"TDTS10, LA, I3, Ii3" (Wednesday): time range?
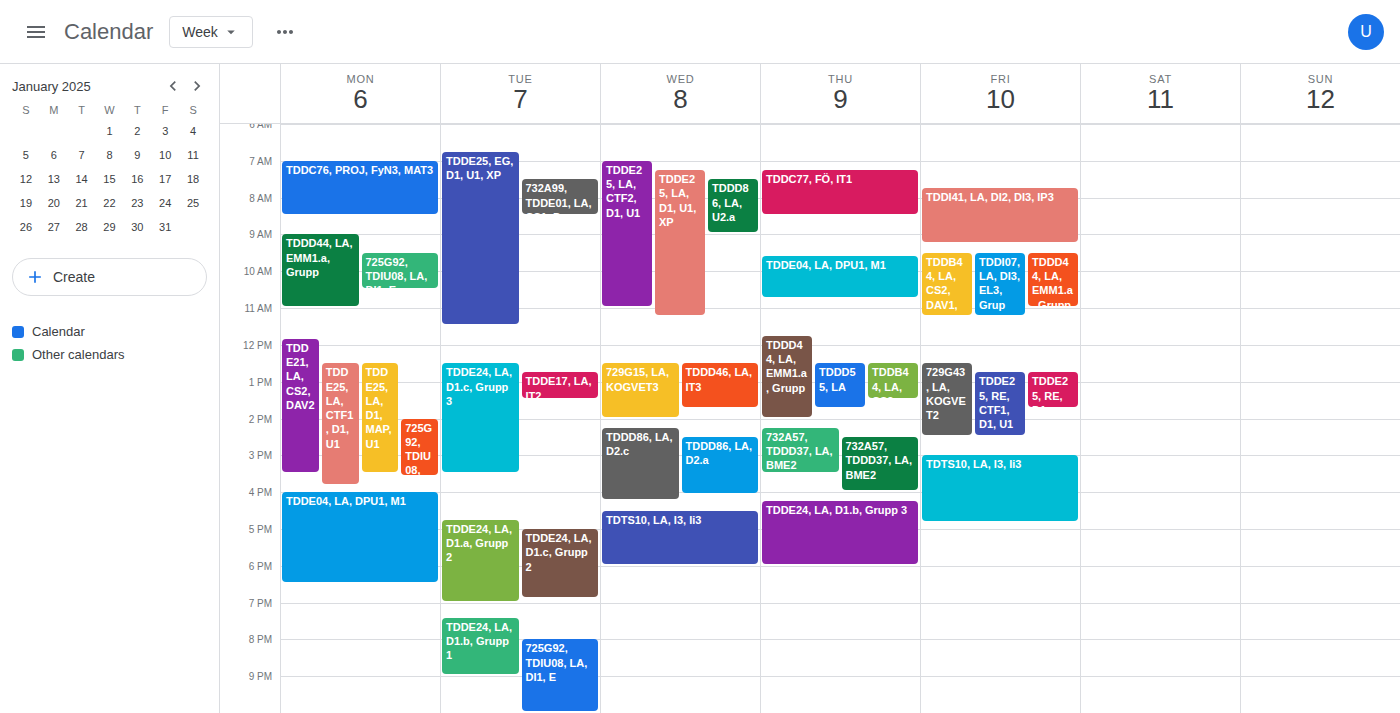
4:30 PM to 6:00 PM